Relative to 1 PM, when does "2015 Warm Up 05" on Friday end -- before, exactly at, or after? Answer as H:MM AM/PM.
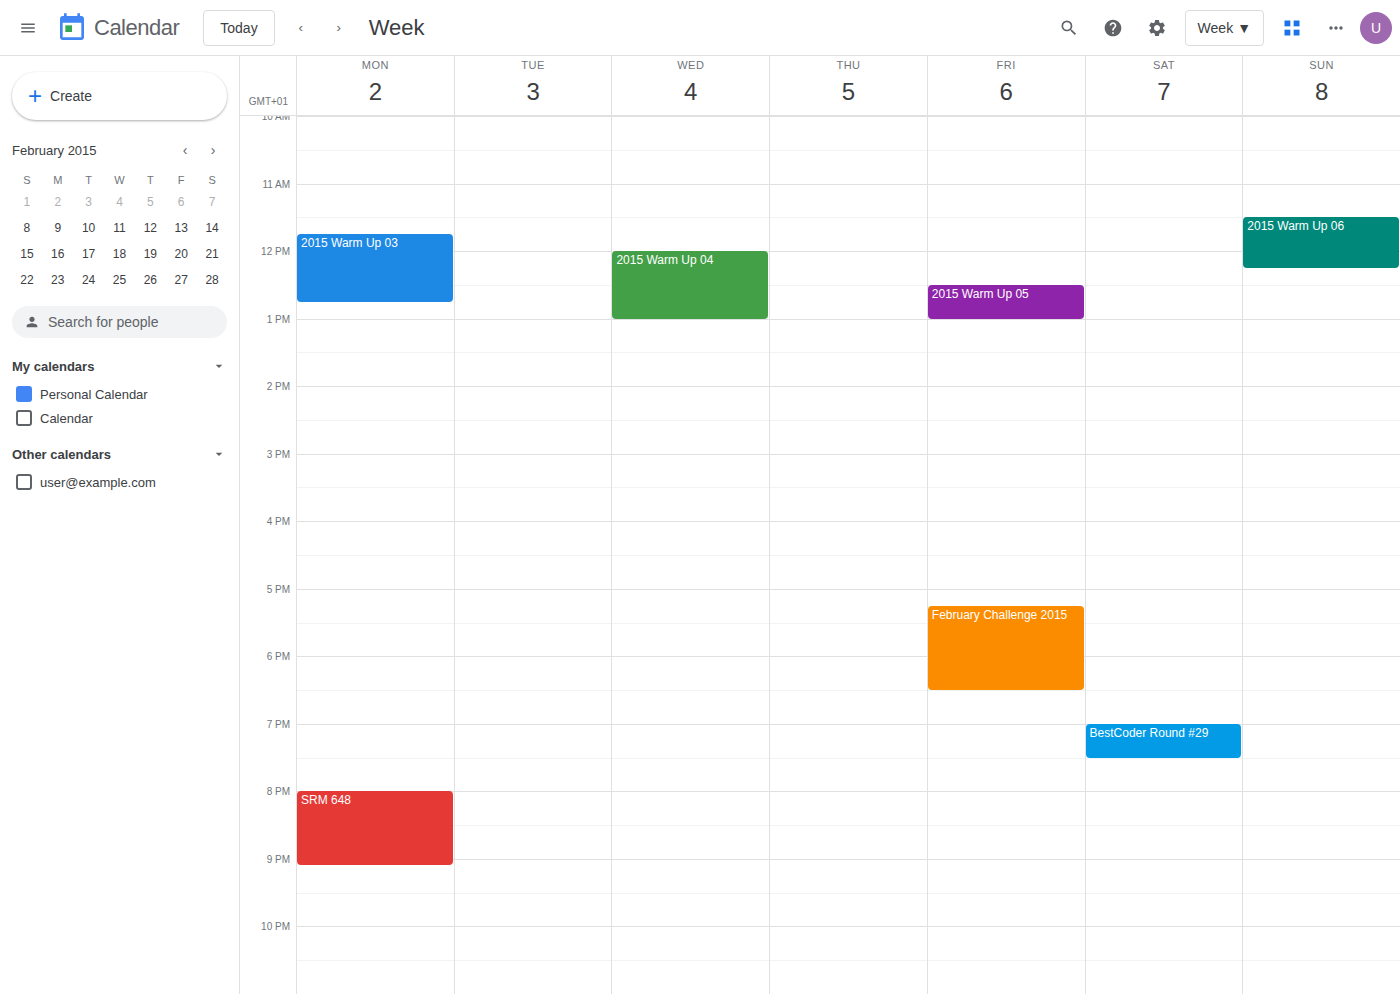
1:00 PM -- exactly at 1 PM, on the 1 PM line.